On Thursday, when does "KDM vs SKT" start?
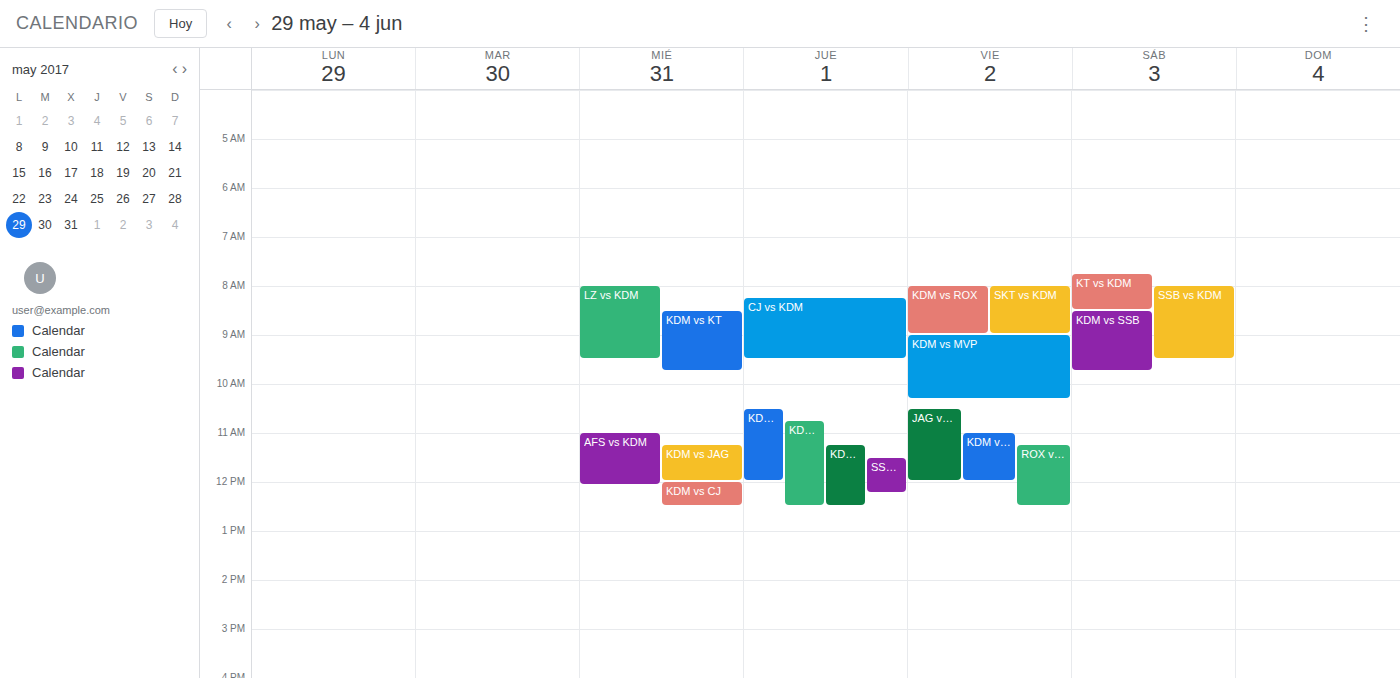
10:30 AM